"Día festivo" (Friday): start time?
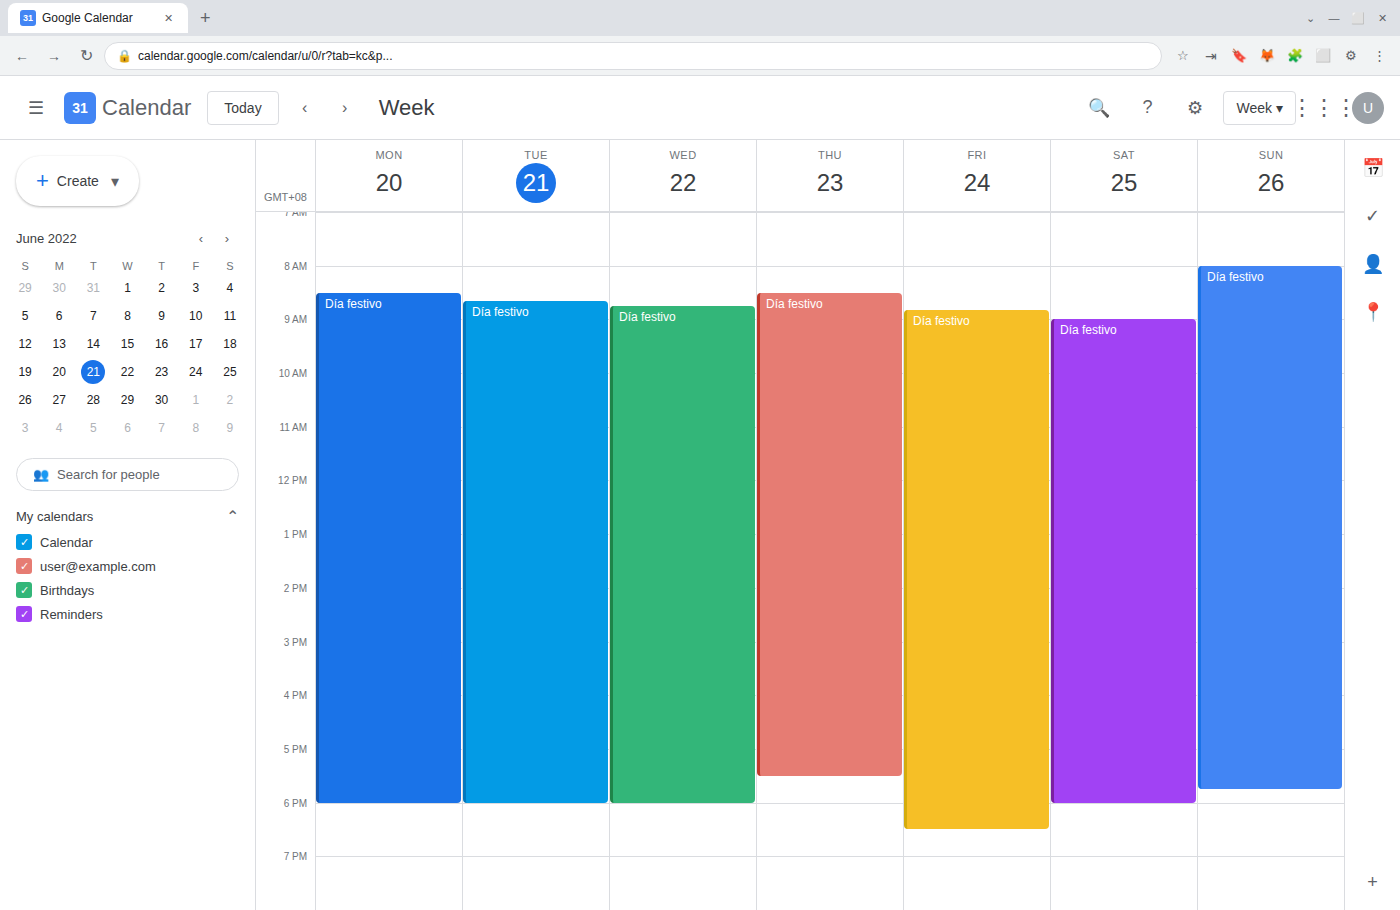
08:50